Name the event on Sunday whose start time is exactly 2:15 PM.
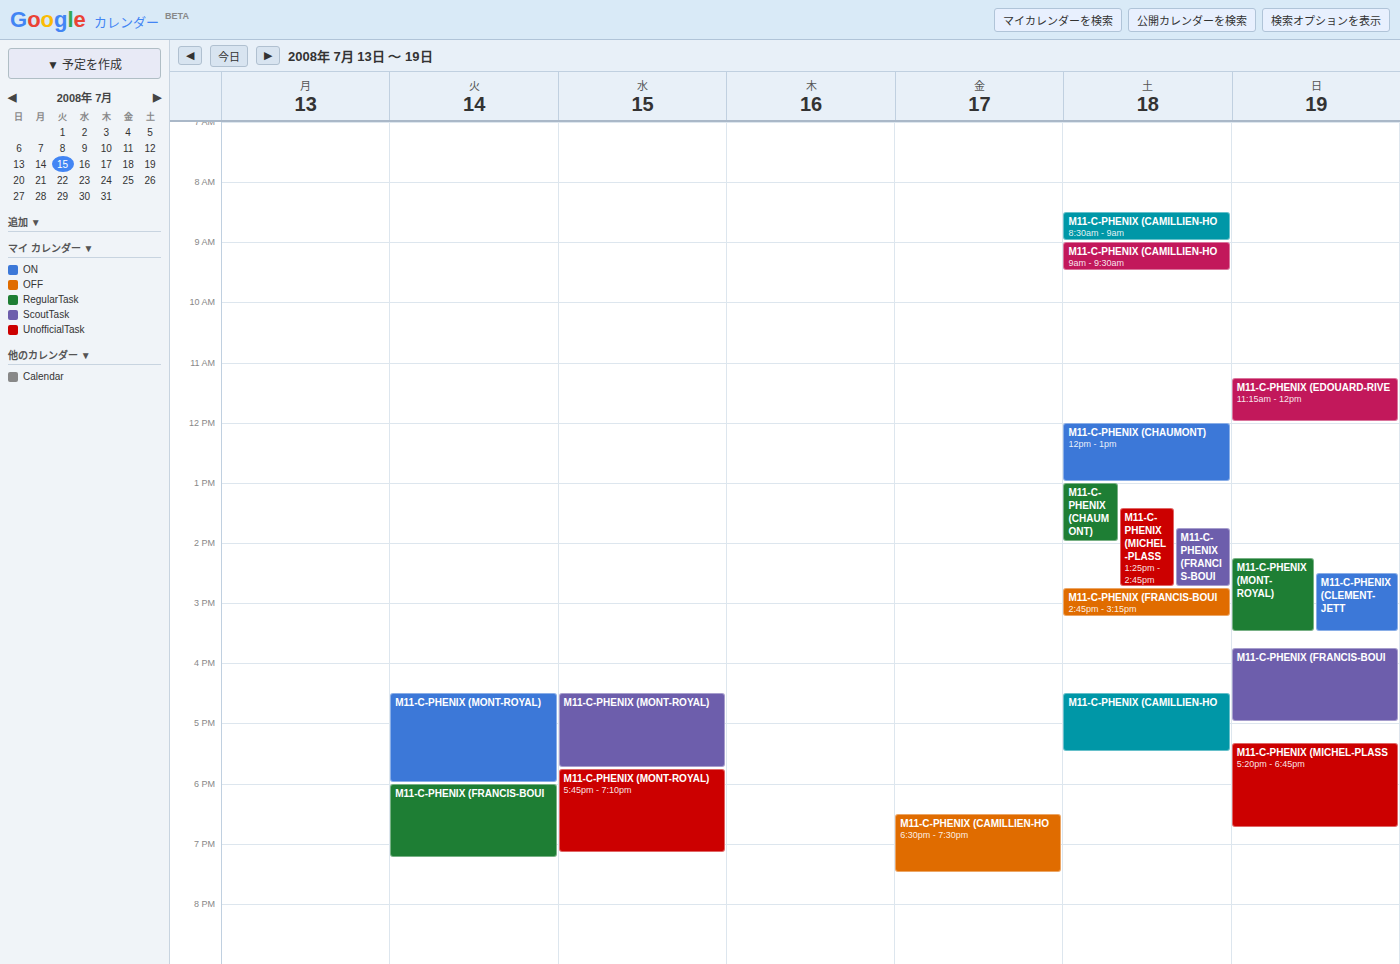
"M11-C-PHENIX (MONT-ROYAL)"